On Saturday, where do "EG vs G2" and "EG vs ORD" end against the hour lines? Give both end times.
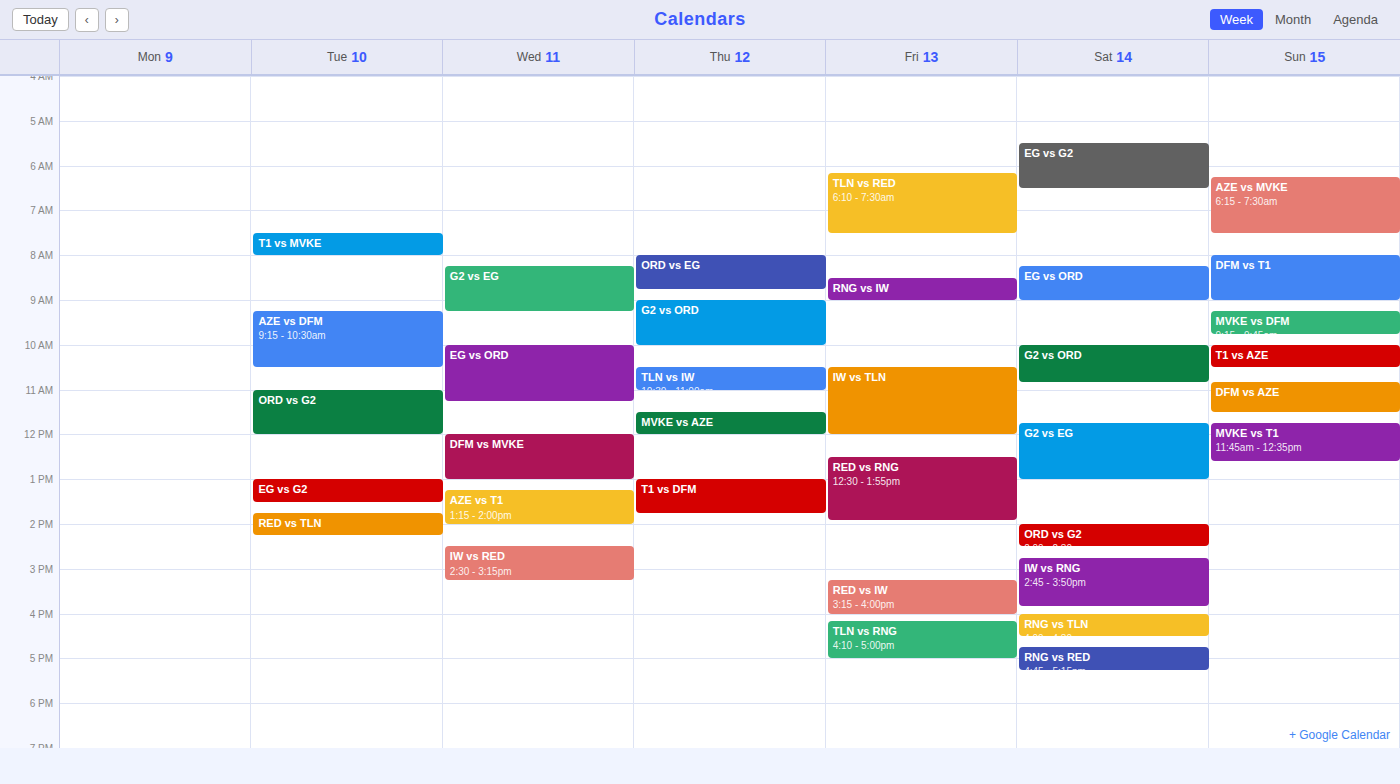
"EG vs G2": 6:30 AM, halfway between the 6 AM and 7 AM lines. "EG vs ORD": 9:00 AM, exactly on the 9 AM line.